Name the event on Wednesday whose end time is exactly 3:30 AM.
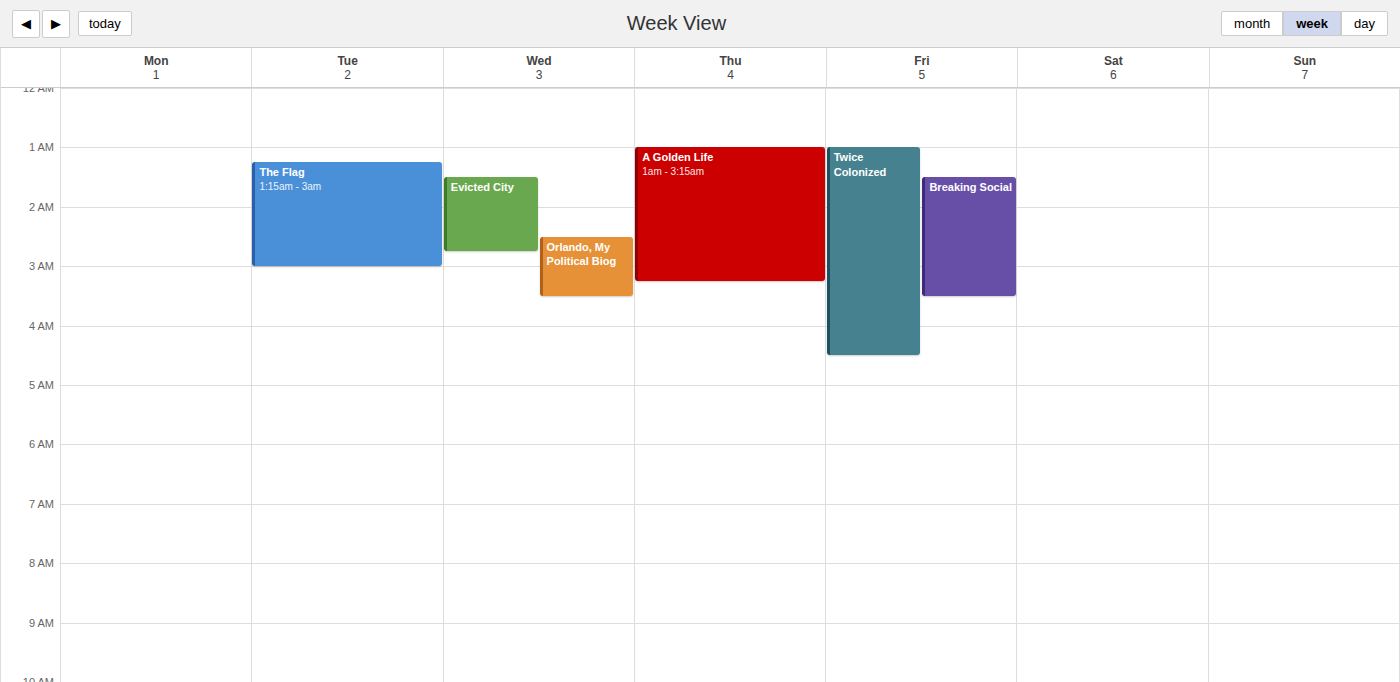
"Orlando, My Political Biog"